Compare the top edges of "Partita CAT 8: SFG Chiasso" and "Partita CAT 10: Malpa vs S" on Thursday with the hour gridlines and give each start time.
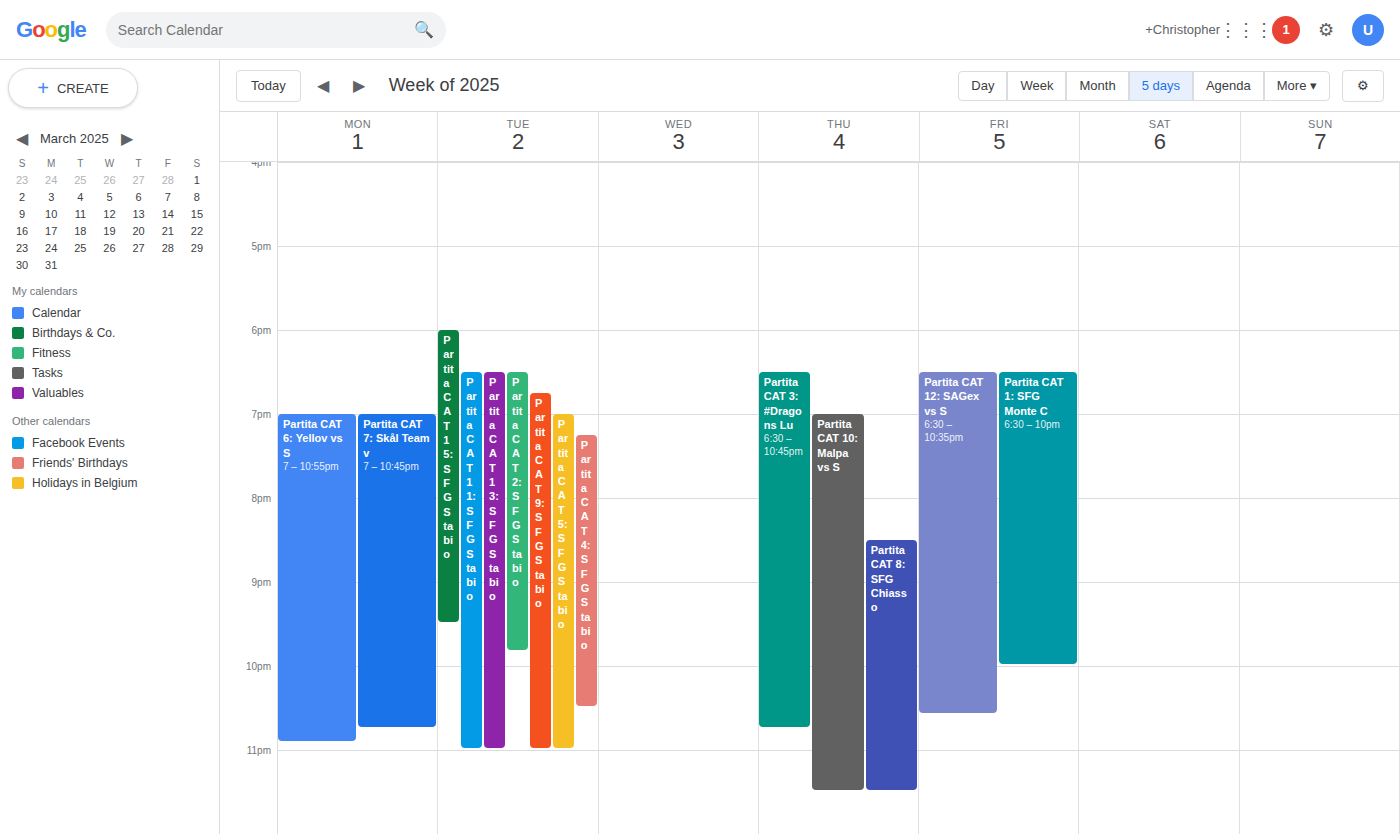
"Partita CAT 8: SFG Chiasso": 8:30 PM, halfway between the 8 PM and 9 PM lines. "Partita CAT 10: Malpa vs S": 7:00 PM, exactly on the 7 PM line.